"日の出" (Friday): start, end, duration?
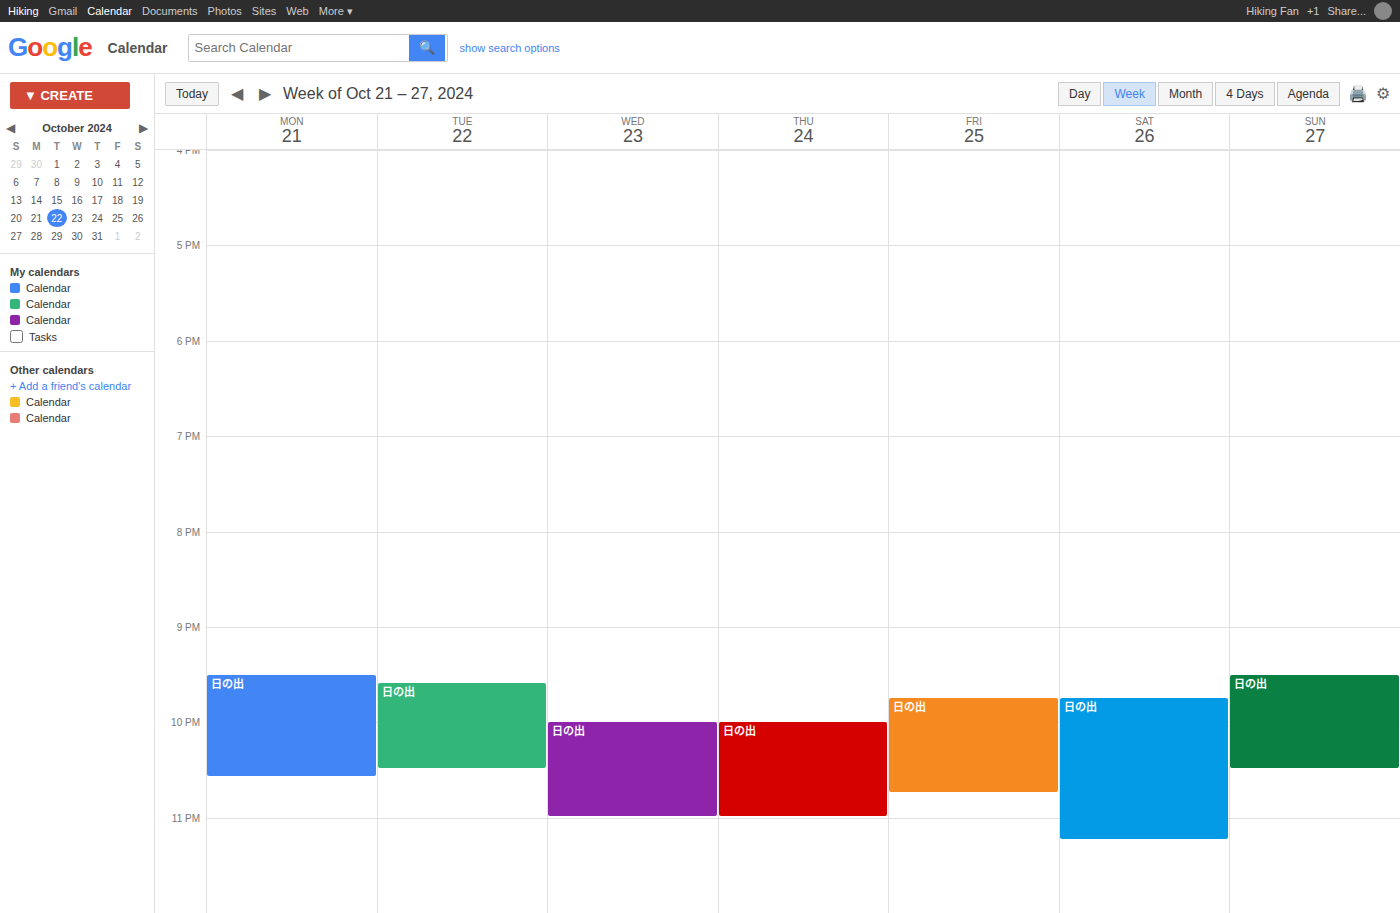
9:45 PM to 10:45 PM, 1 hour